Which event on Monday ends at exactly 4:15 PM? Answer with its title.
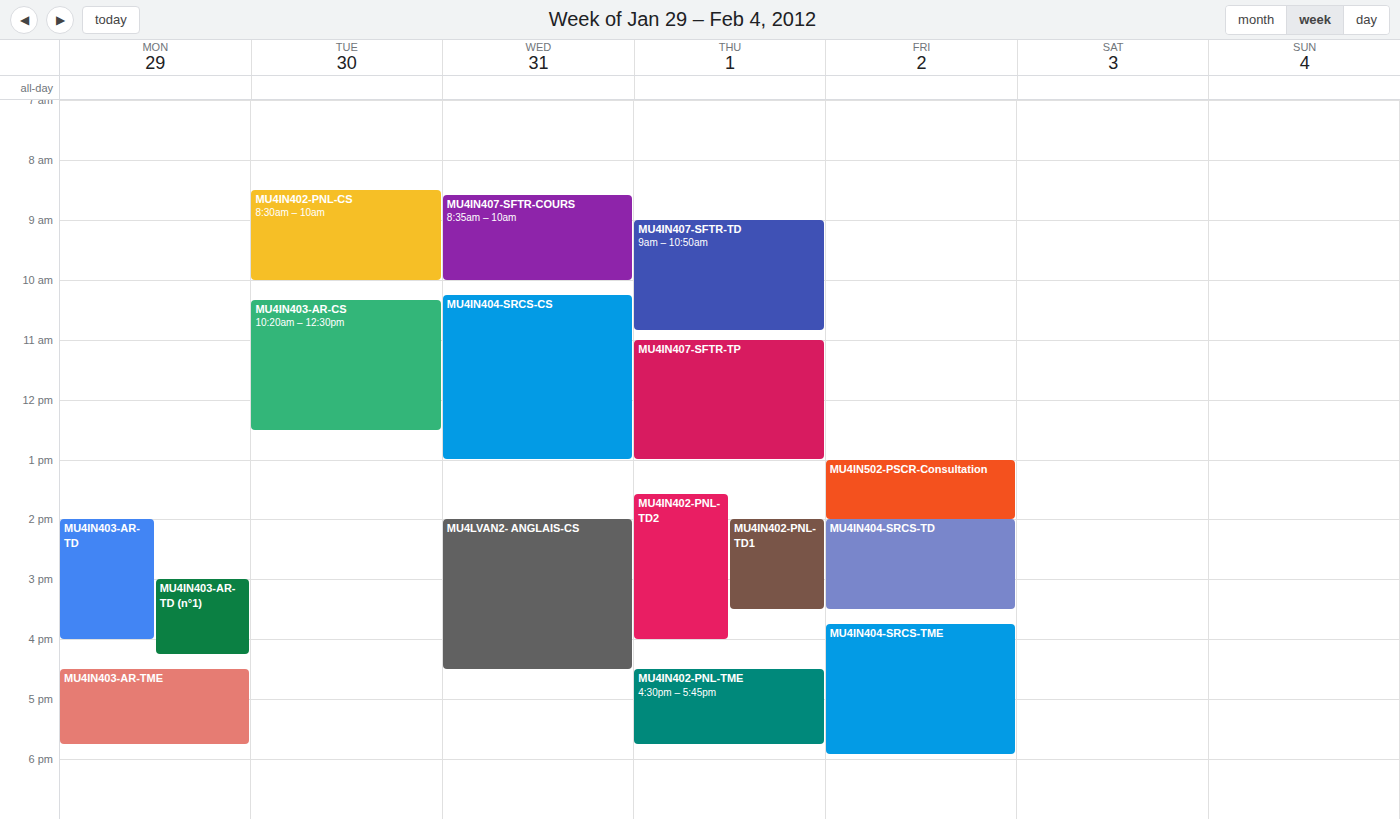
"MU4IN403-AR-TD (n°1)"